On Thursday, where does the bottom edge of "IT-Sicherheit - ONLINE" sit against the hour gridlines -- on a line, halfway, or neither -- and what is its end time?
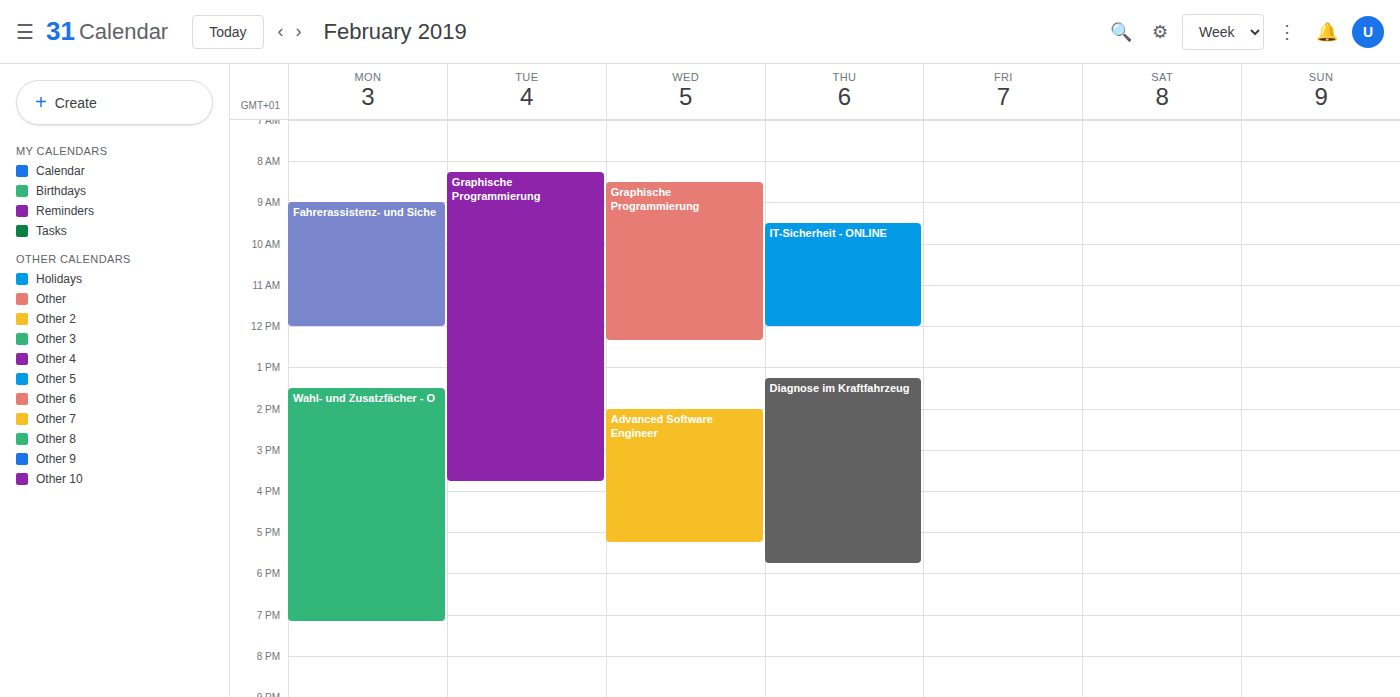
12:00 PM -- exactly on the 12 PM line.